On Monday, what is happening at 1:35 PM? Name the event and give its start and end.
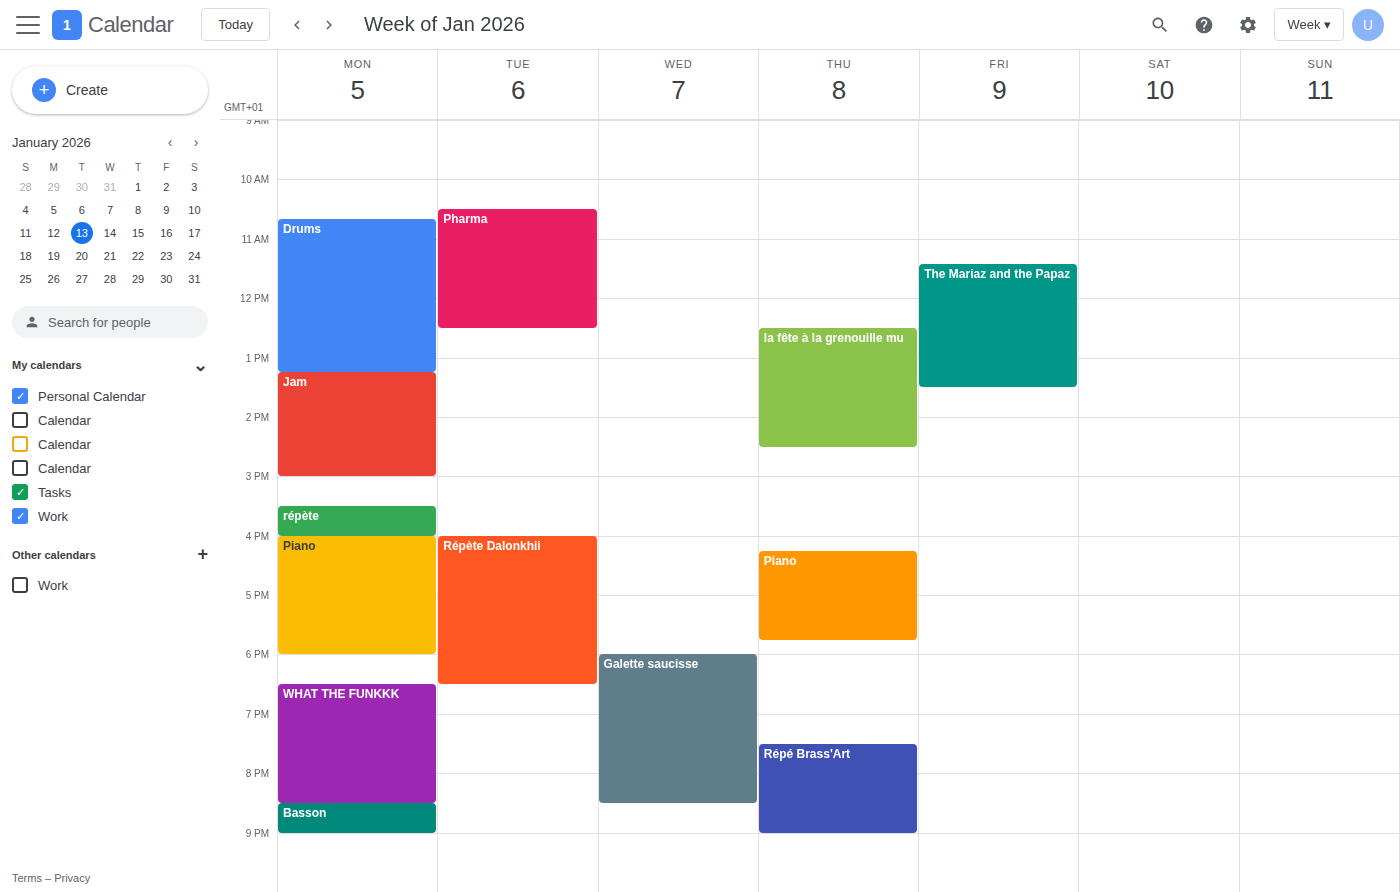
"Jam", 1:15 PM to 3:00 PM